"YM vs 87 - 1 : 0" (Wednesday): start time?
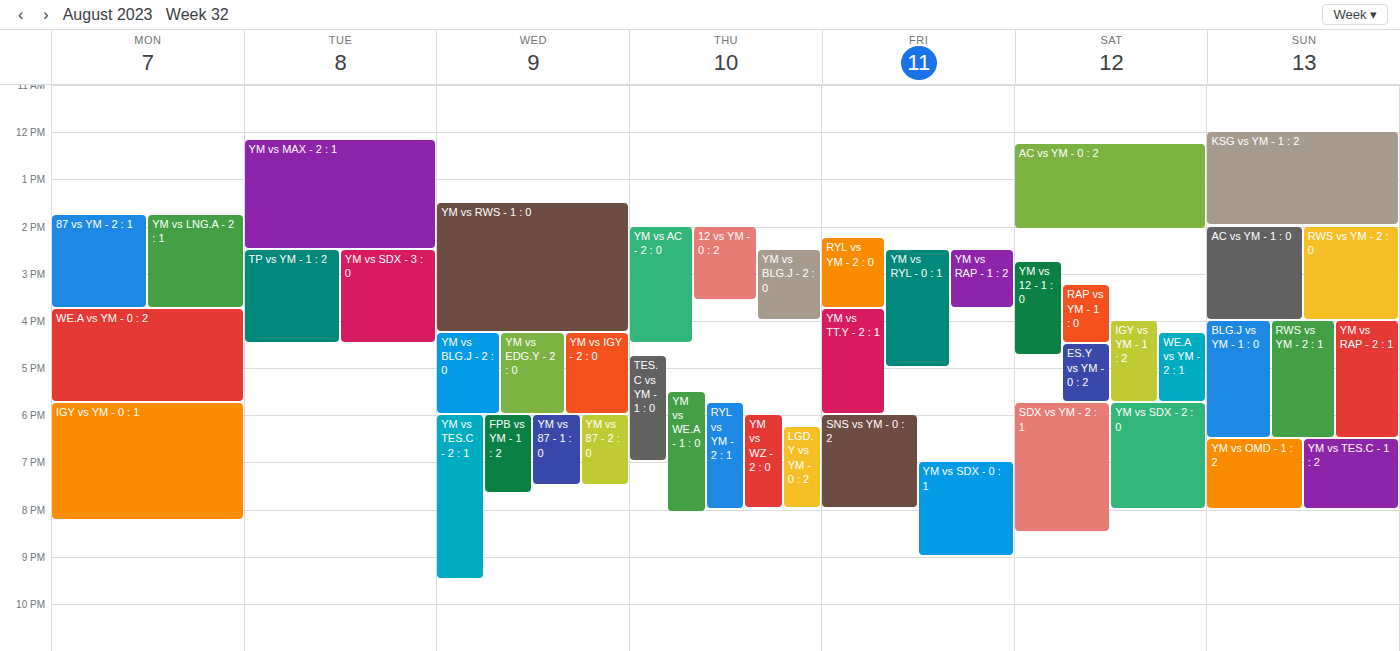
18:00